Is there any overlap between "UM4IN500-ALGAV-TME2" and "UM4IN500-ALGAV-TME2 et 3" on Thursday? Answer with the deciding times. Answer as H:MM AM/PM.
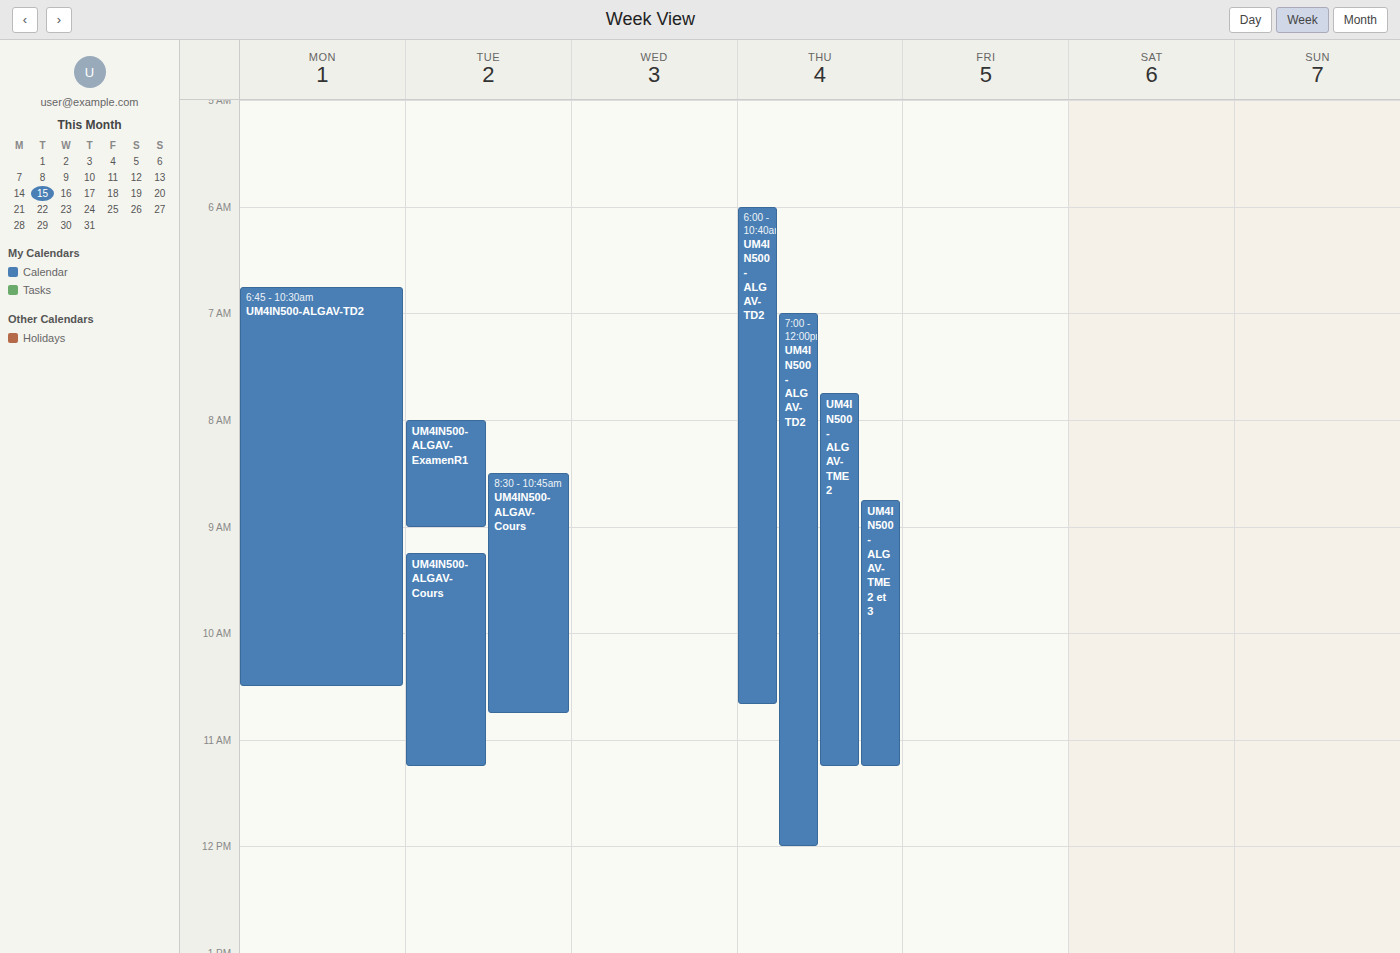
"UM4IN500-ALGAV-TME2 et 3" starts at 8:45 AM, before "UM4IN500-ALGAV-TME2" ends at 11:15 AM -- they overlap.